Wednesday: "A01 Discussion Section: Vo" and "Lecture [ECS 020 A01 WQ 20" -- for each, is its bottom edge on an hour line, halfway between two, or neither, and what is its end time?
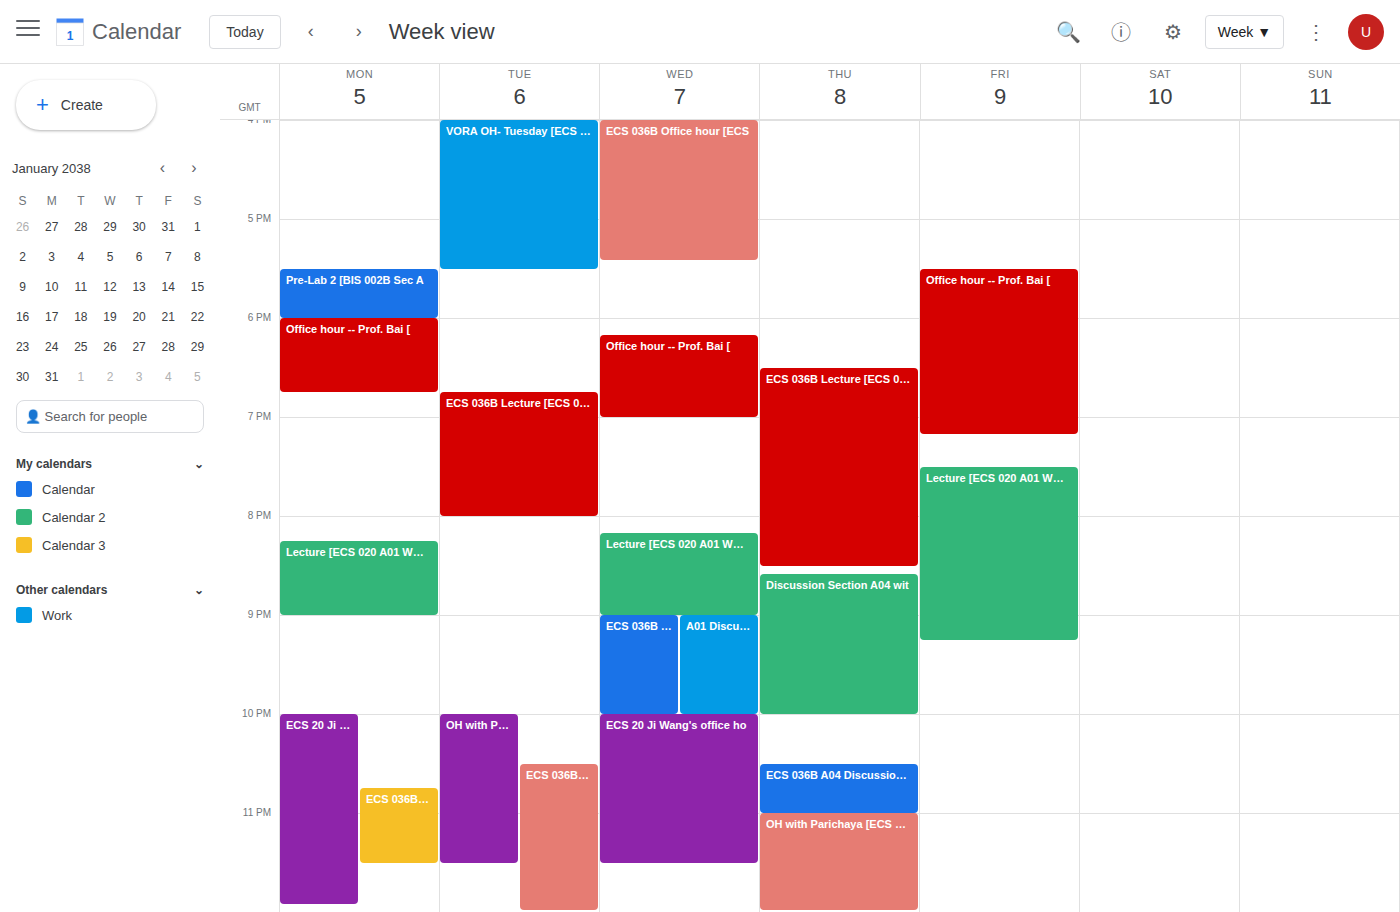
"A01 Discussion Section: Vo": 10:00 PM, exactly on the 10 PM line. "Lecture [ECS 020 A01 WQ 20": 9:00 PM, exactly on the 9 PM line.